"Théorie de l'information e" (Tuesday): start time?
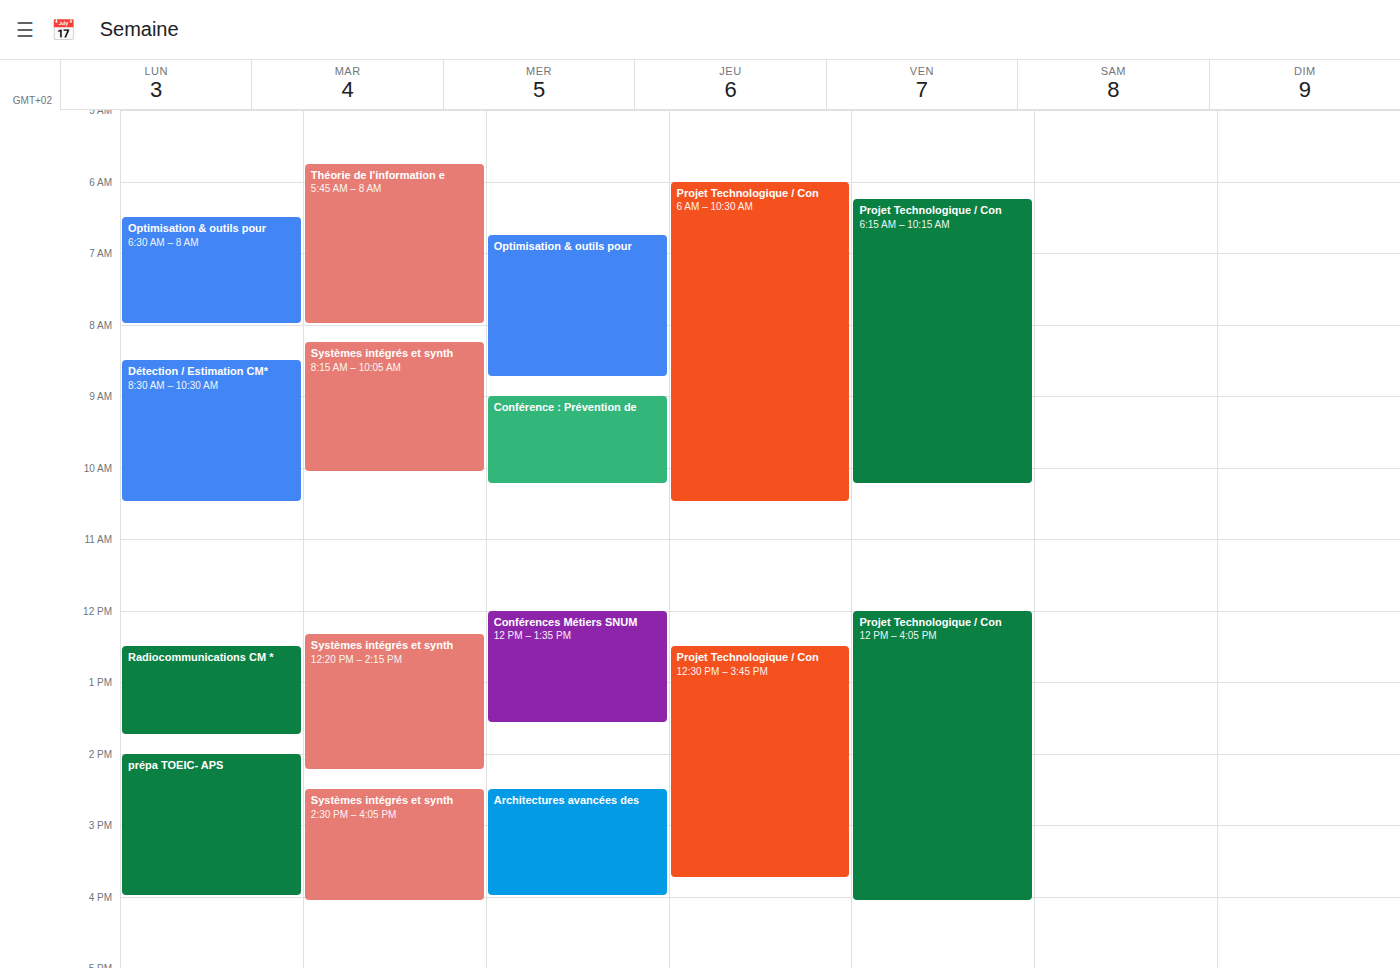
5:45 AM